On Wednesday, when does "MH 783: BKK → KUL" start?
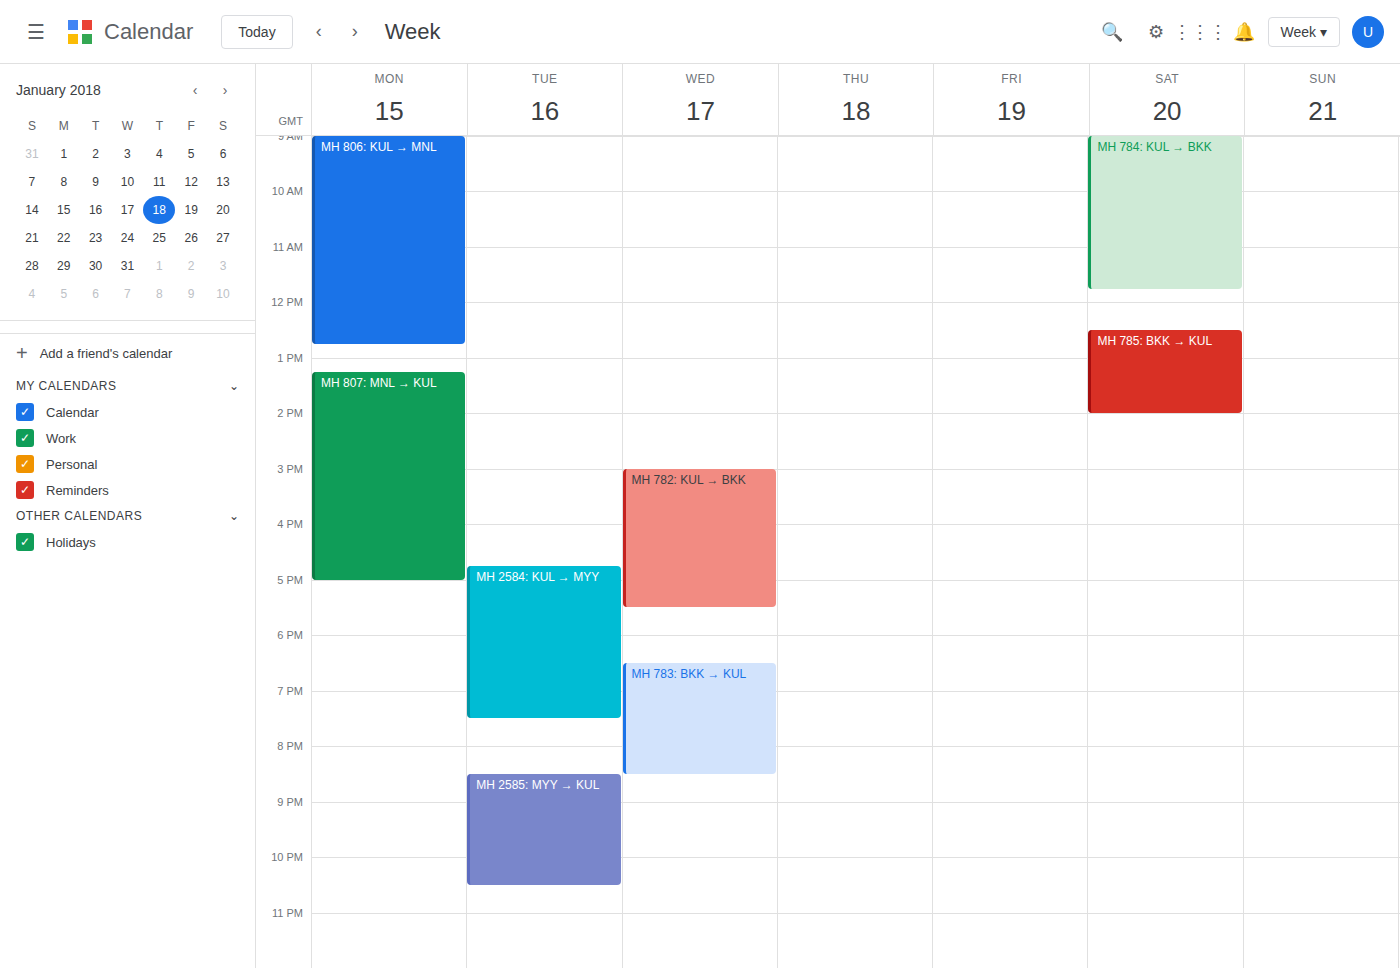
6:30 PM